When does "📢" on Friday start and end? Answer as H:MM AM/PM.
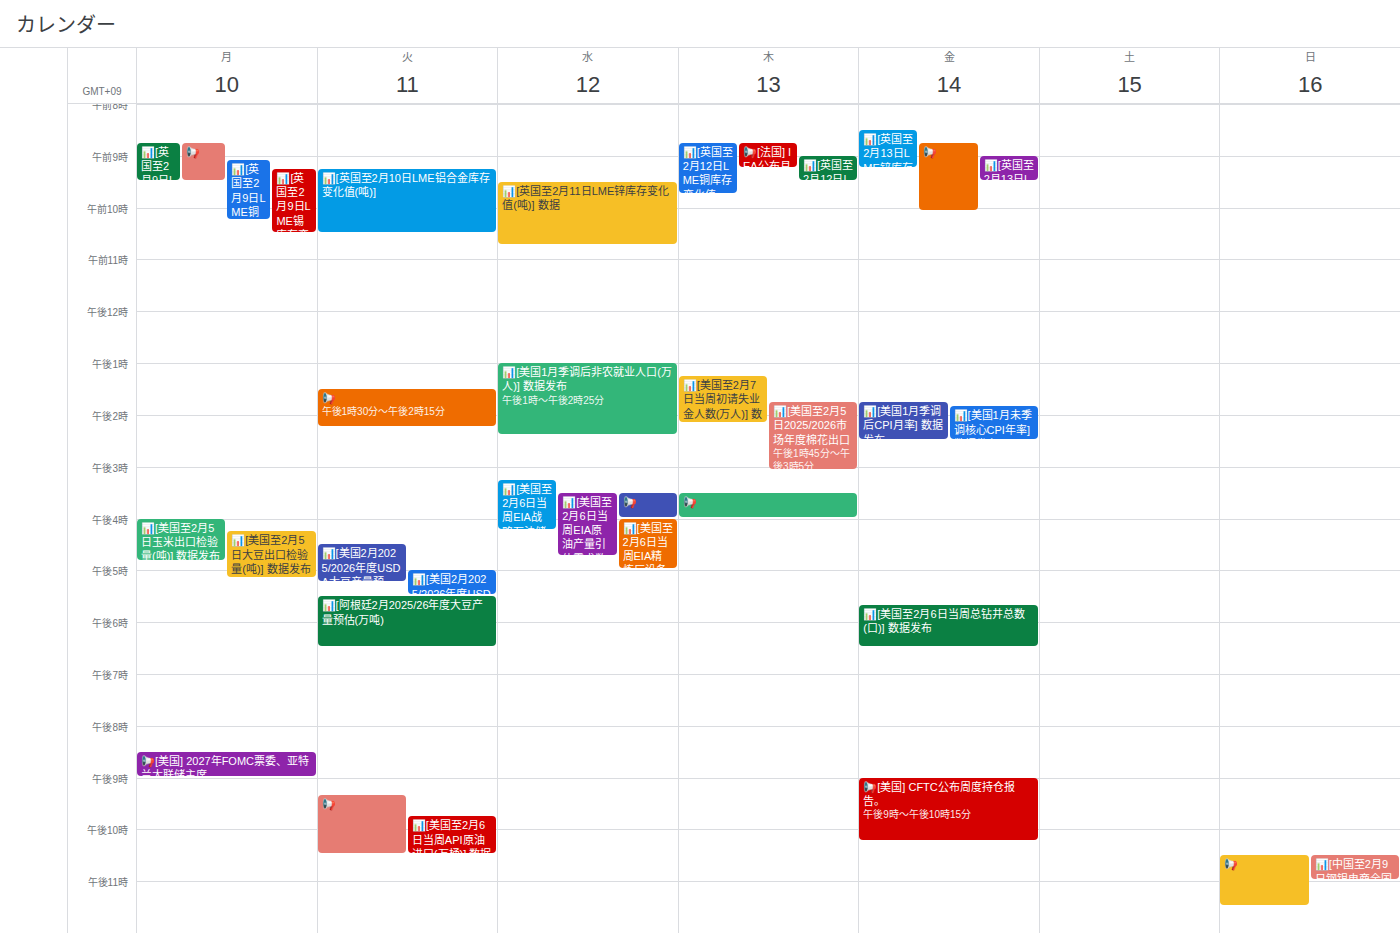
8:45 AM to 10:05 AM